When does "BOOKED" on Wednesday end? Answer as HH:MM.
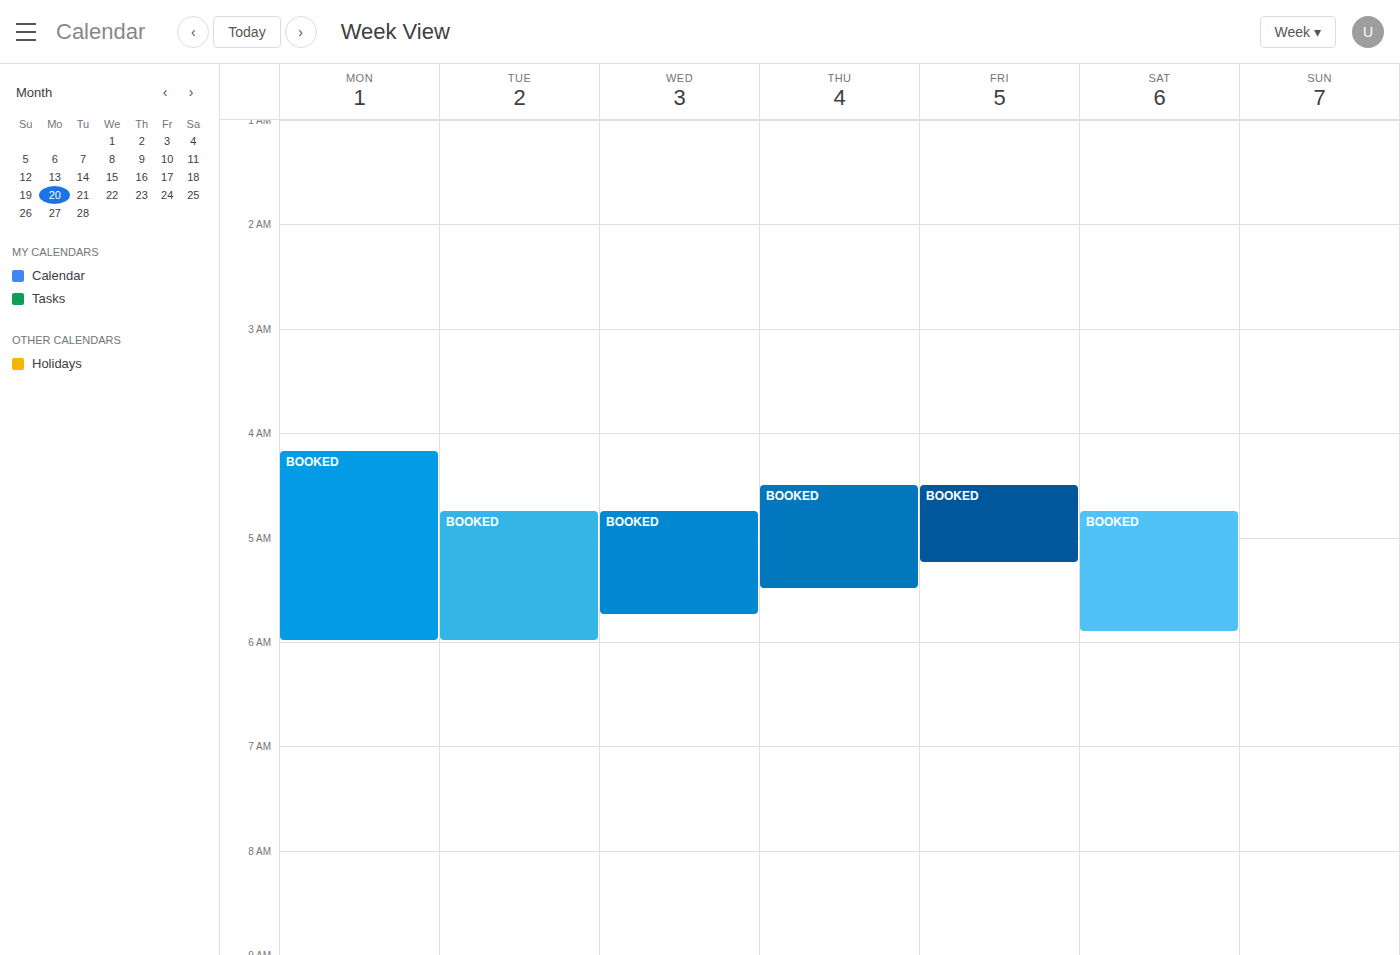
05:45